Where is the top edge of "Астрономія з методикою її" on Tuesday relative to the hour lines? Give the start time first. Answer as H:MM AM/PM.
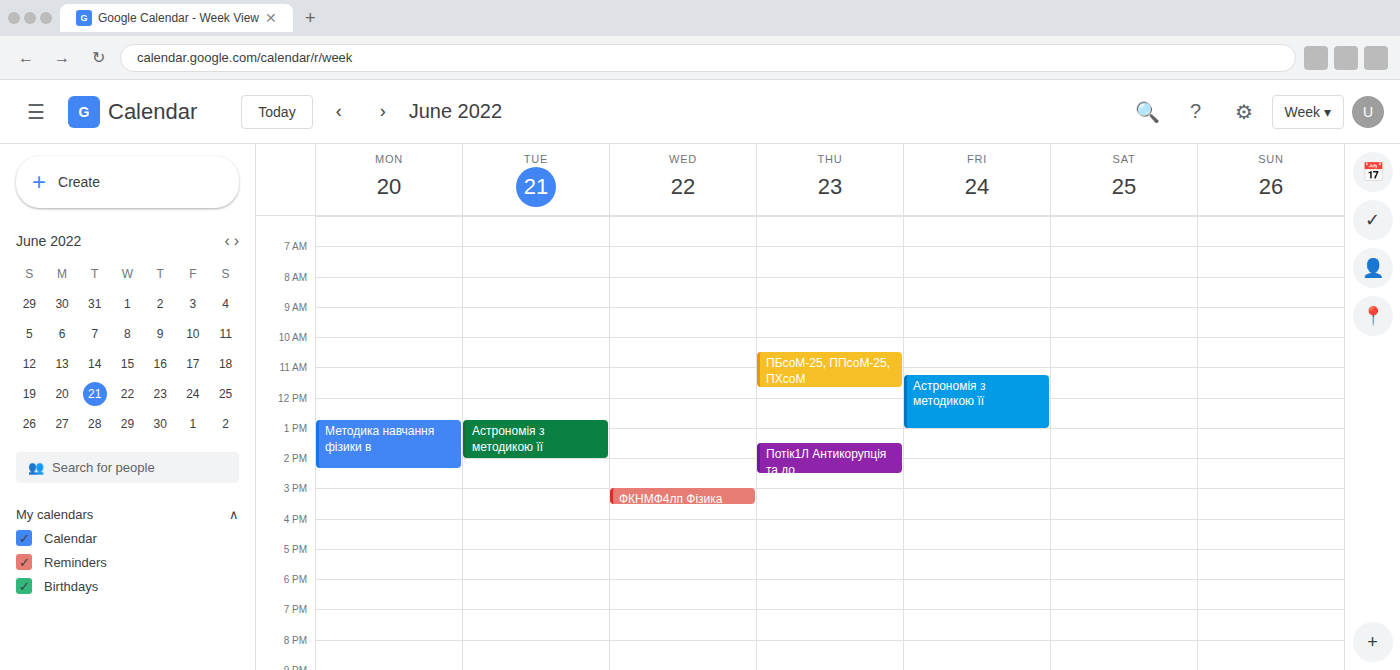
12:45 PM -- neither: three quarters of the way from the 12 PM line to the 1 PM line.